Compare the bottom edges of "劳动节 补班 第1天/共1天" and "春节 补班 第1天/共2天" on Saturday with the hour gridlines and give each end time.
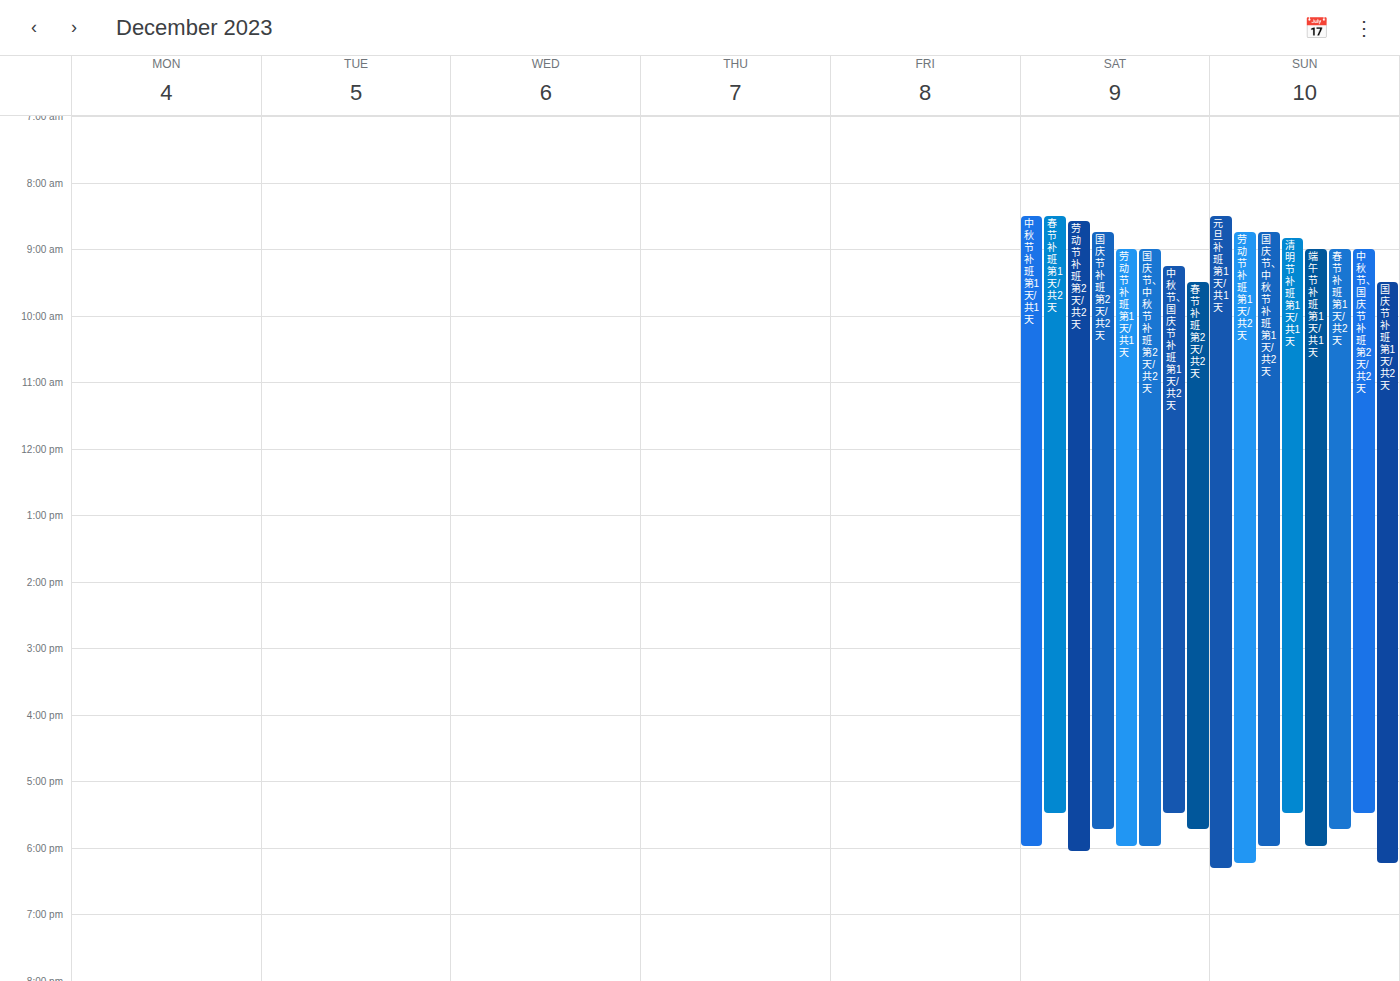
"劳动节 补班 第1天/共1天": 6:00 PM, exactly on the 6 PM line. "春节 补班 第1天/共2天": 5:30 PM, halfway between the 5 PM and 6 PM lines.